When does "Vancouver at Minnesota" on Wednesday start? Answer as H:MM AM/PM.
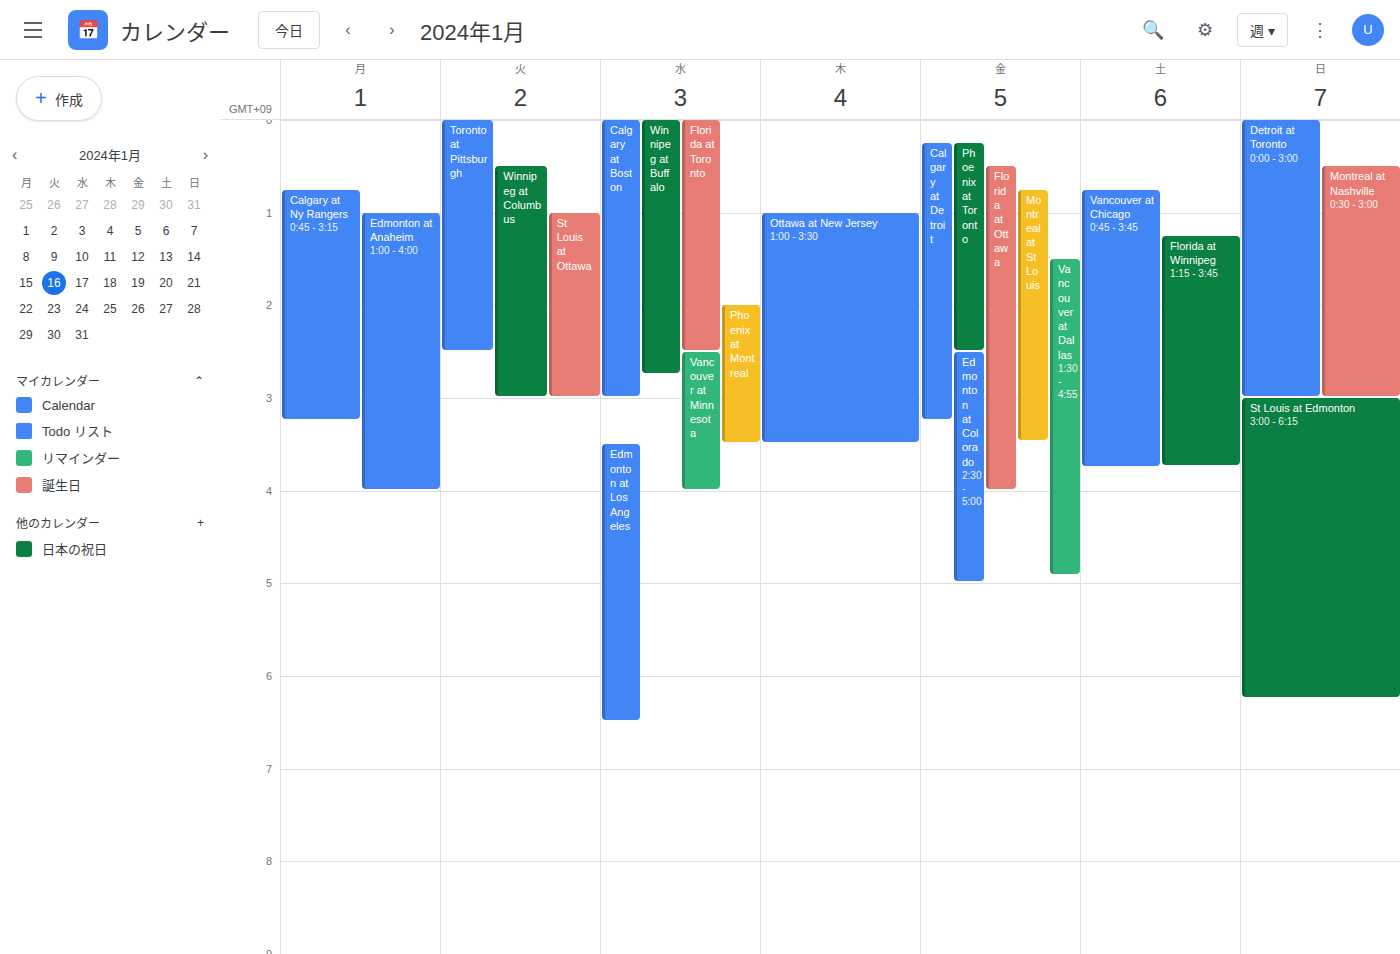
2:30 AM